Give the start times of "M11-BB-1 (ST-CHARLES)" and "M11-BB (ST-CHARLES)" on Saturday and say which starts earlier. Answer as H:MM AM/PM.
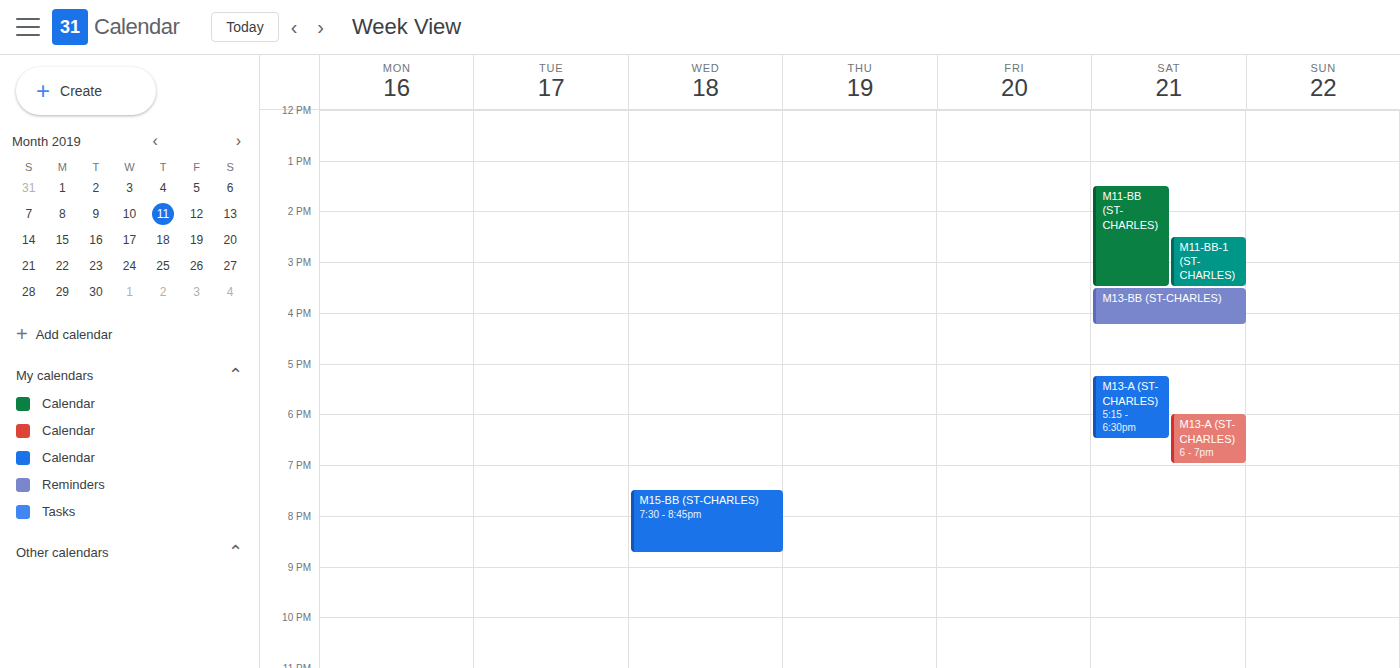
"M11-BB (ST-CHARLES)" 1:30 PM; "M11-BB-1 (ST-CHARLES)" 2:30 PM.